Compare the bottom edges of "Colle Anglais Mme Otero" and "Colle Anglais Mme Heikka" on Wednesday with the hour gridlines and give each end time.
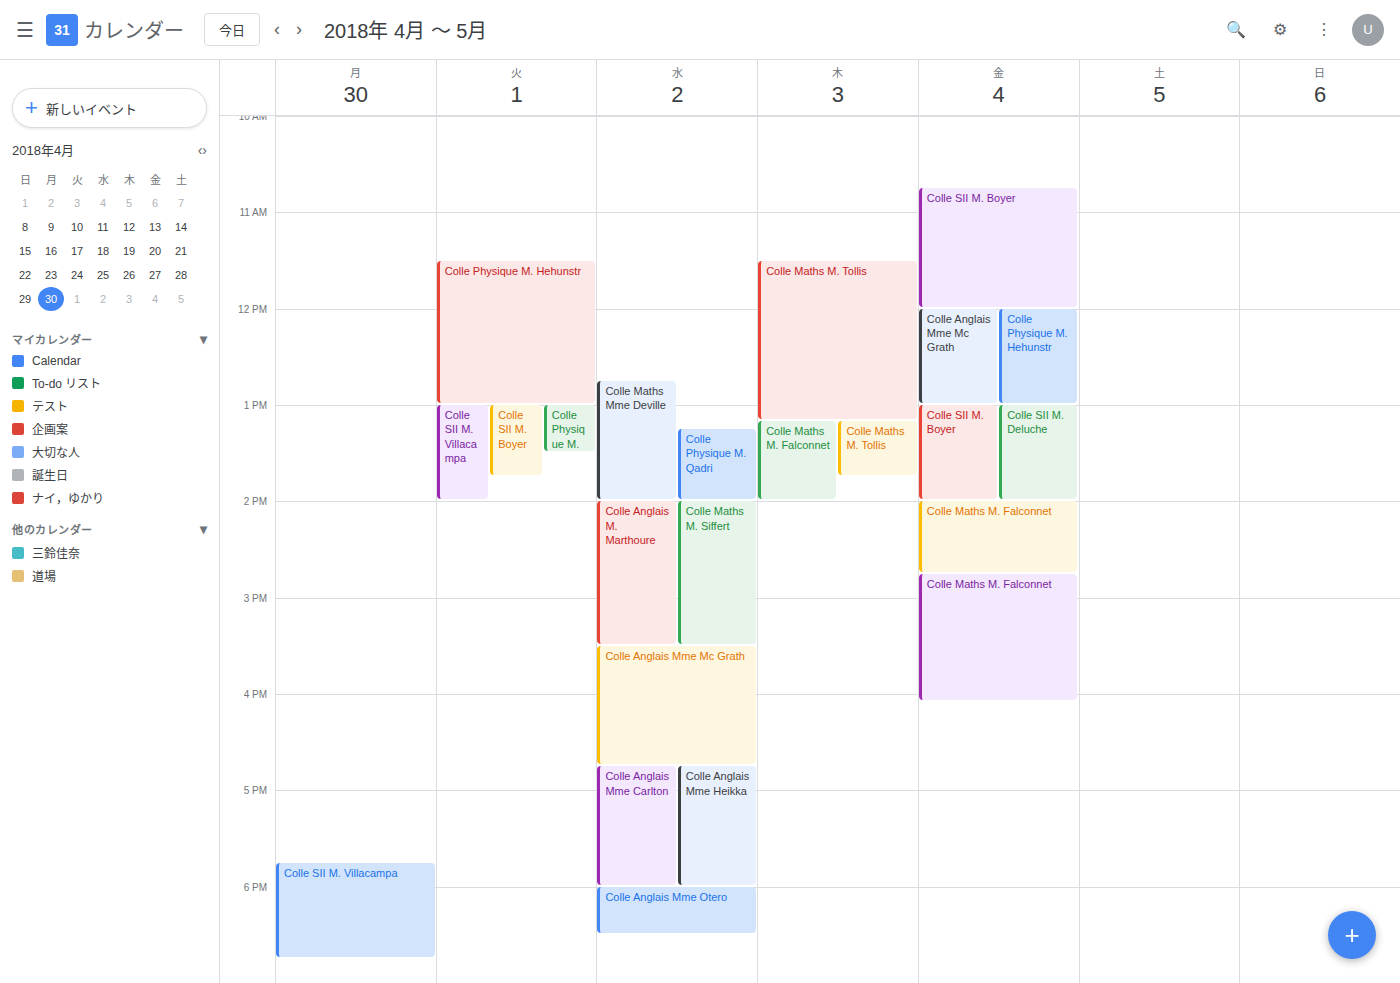
"Colle Anglais Mme Otero": 6:30 PM, halfway between the 6 PM and 7 PM lines. "Colle Anglais Mme Heikka": 6:00 PM, exactly on the 6 PM line.